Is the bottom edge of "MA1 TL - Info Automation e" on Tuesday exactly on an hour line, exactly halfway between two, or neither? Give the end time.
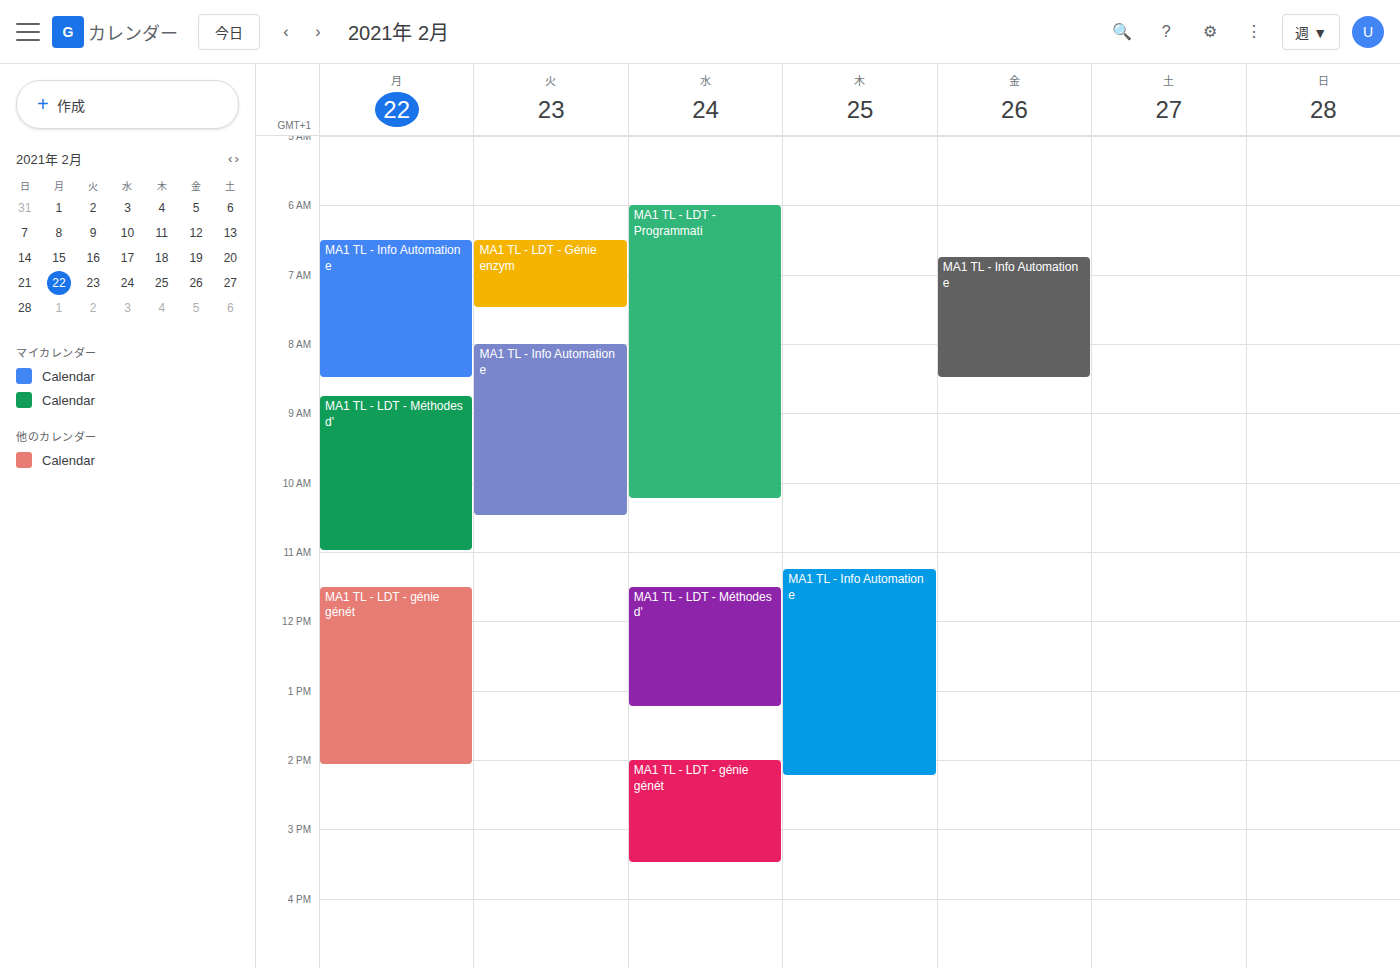
10:30 AM -- halfway between the 10 AM and 11 AM lines.